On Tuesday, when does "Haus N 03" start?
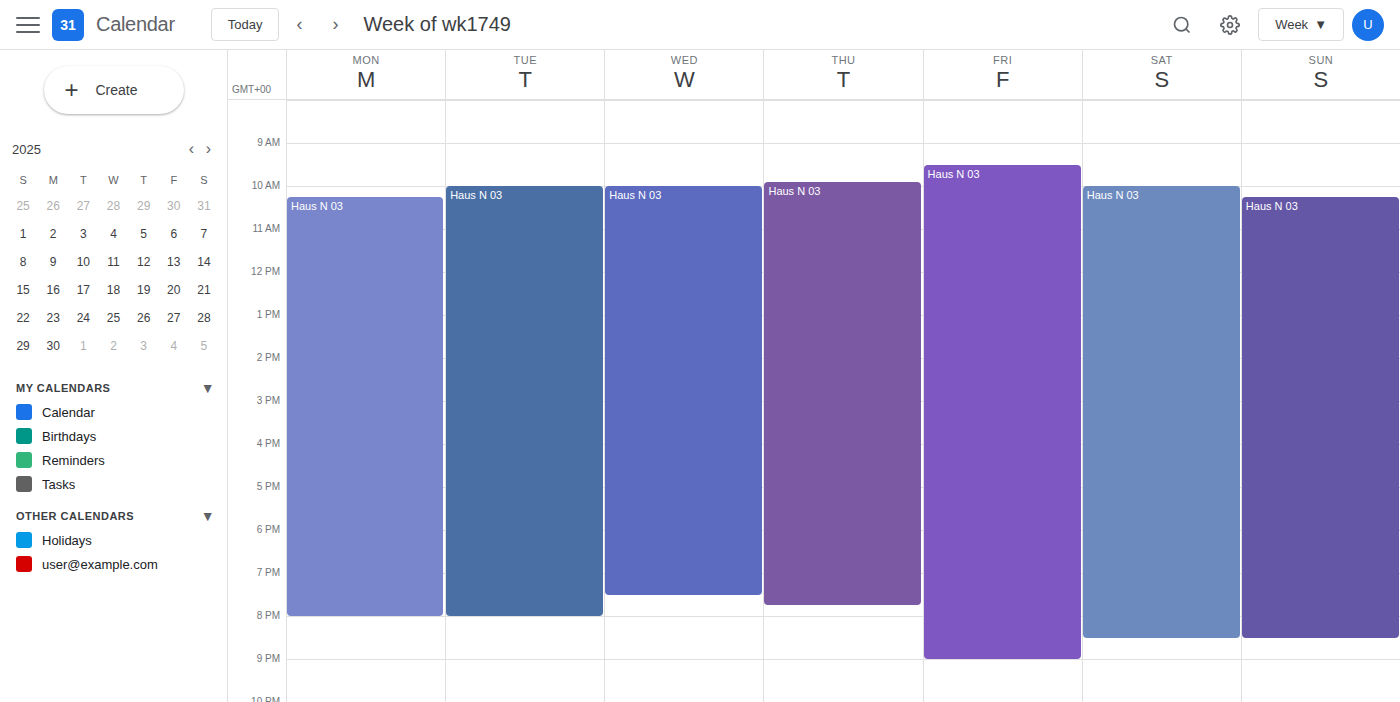
10:00